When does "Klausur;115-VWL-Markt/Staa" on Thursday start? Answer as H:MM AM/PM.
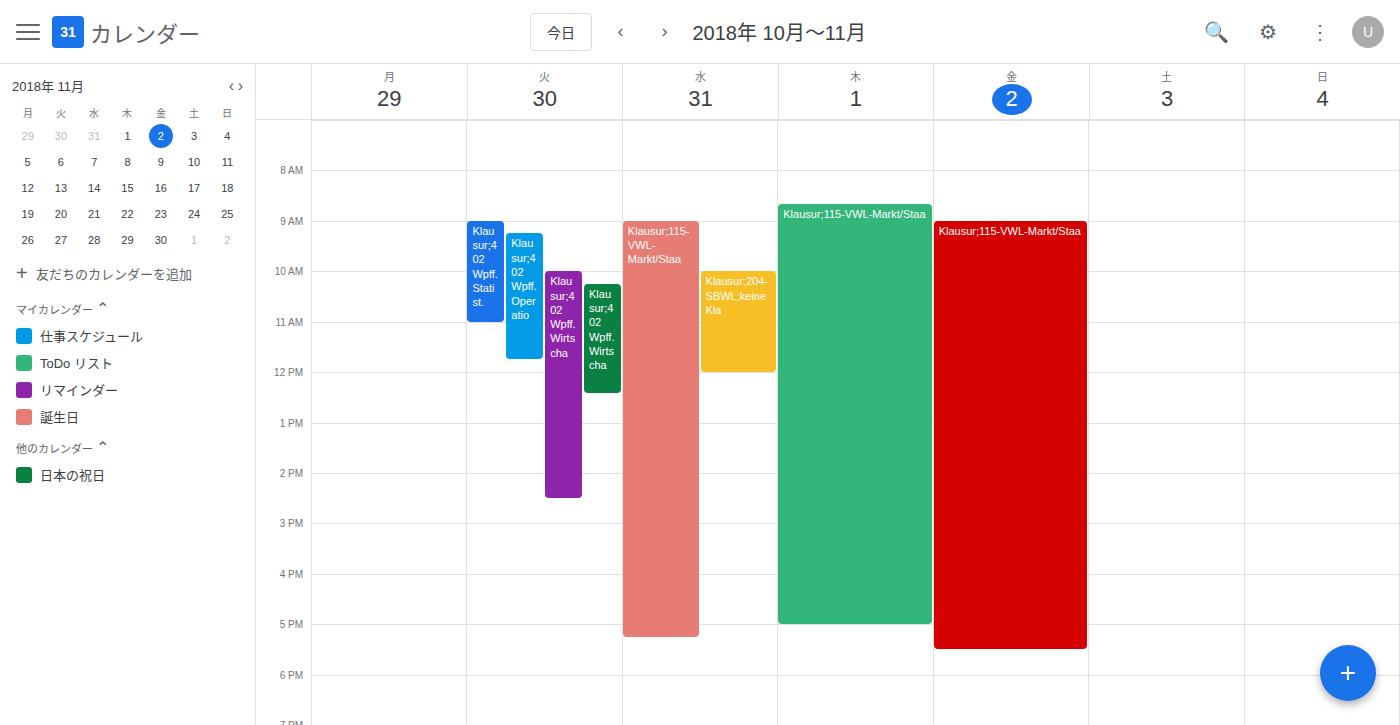
8:40 AM